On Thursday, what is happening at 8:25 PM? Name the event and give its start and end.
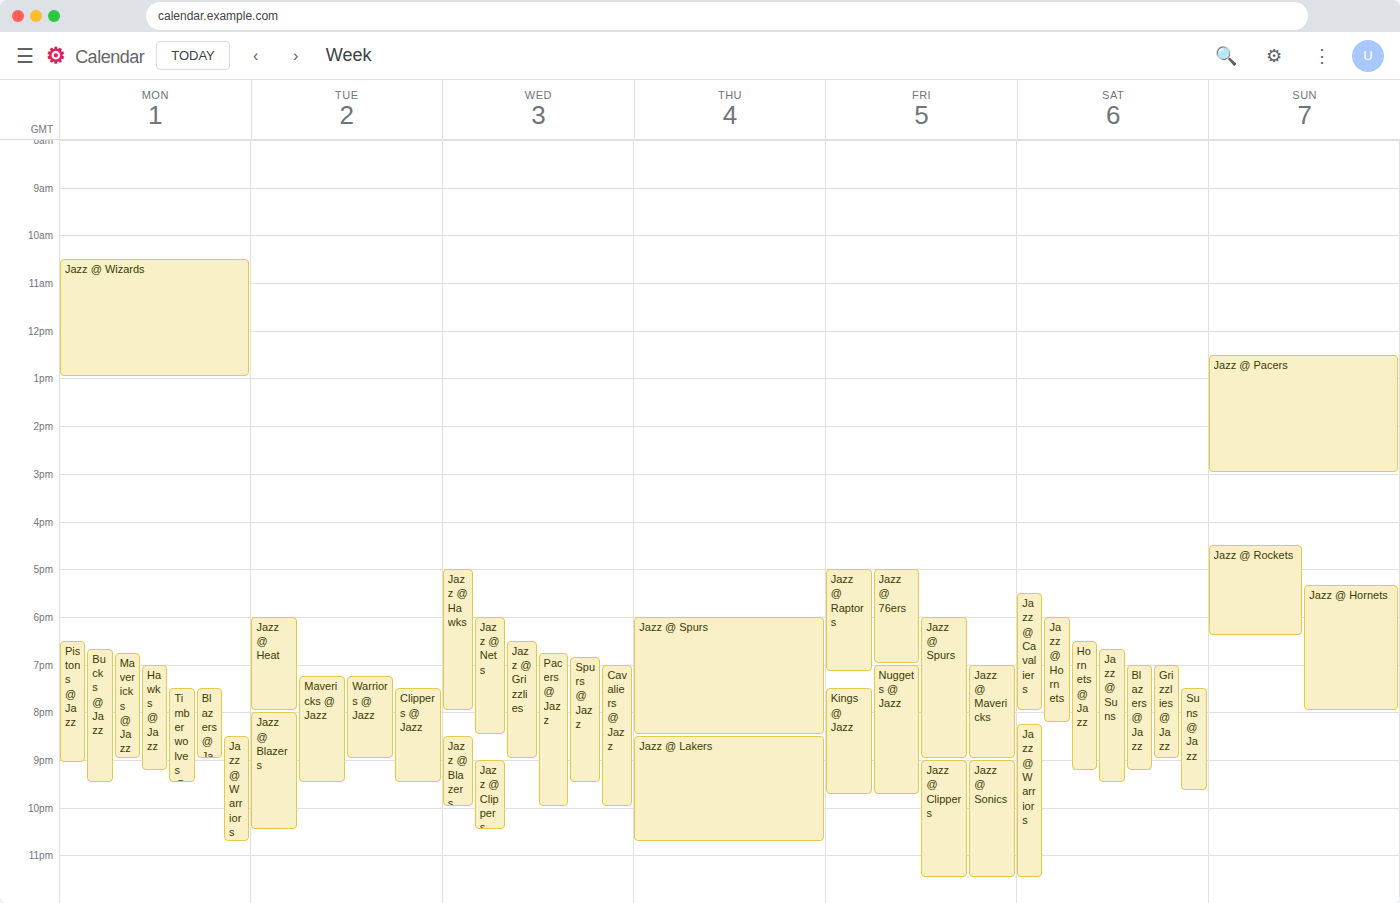
"Jazz @ Spurs", 6:00 PM to 8:30 PM